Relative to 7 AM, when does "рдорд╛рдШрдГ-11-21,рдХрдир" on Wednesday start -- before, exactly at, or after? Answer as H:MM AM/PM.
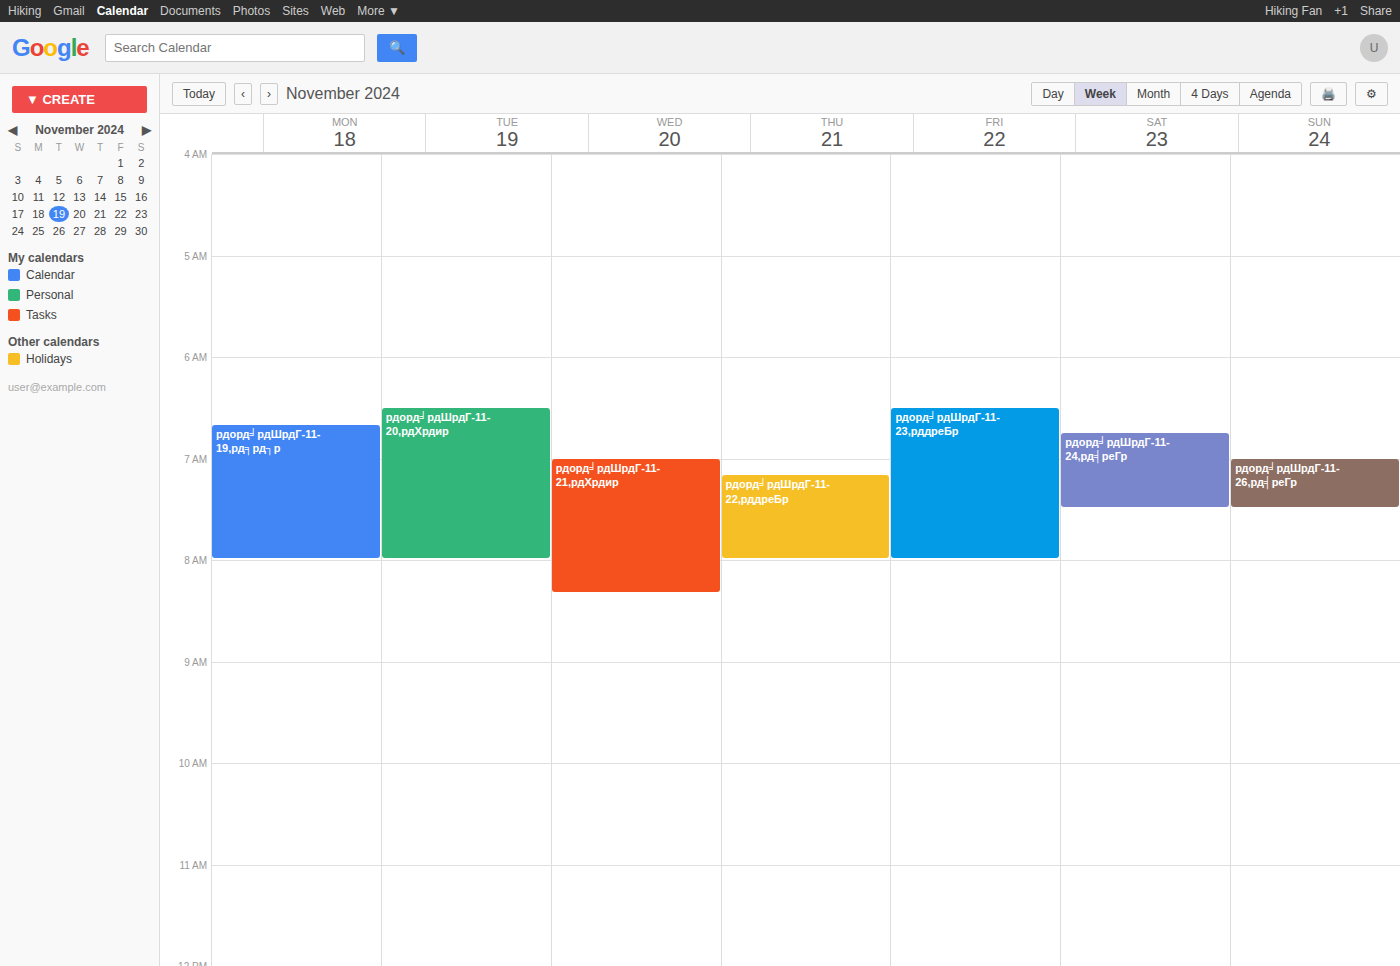
7:00 AM -- exactly at 7 AM, on the 7 AM line.